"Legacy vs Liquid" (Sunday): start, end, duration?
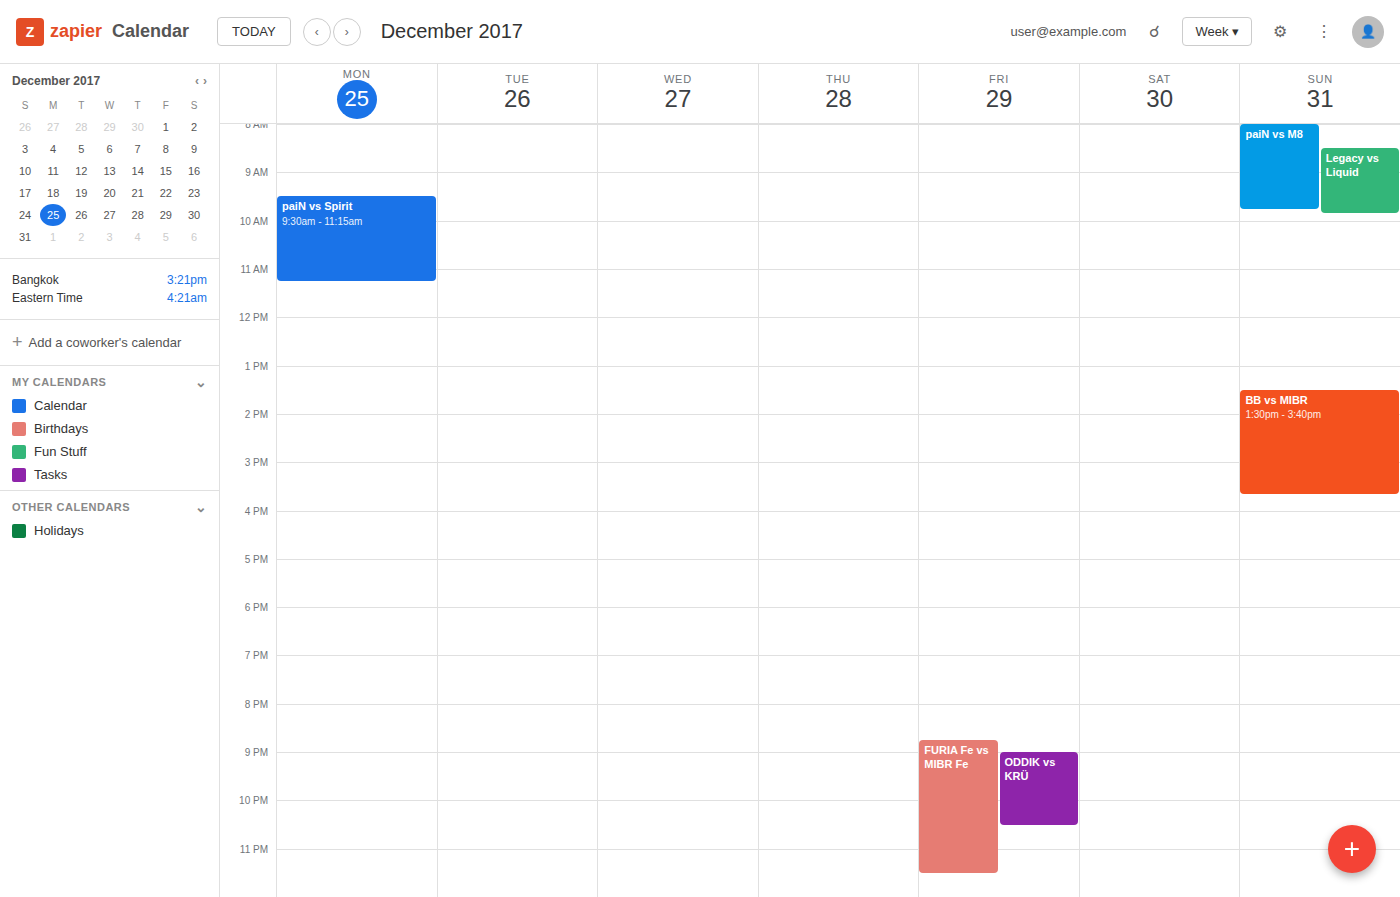
8:30 AM to 9:50 AM, 1 hour 20 minutes